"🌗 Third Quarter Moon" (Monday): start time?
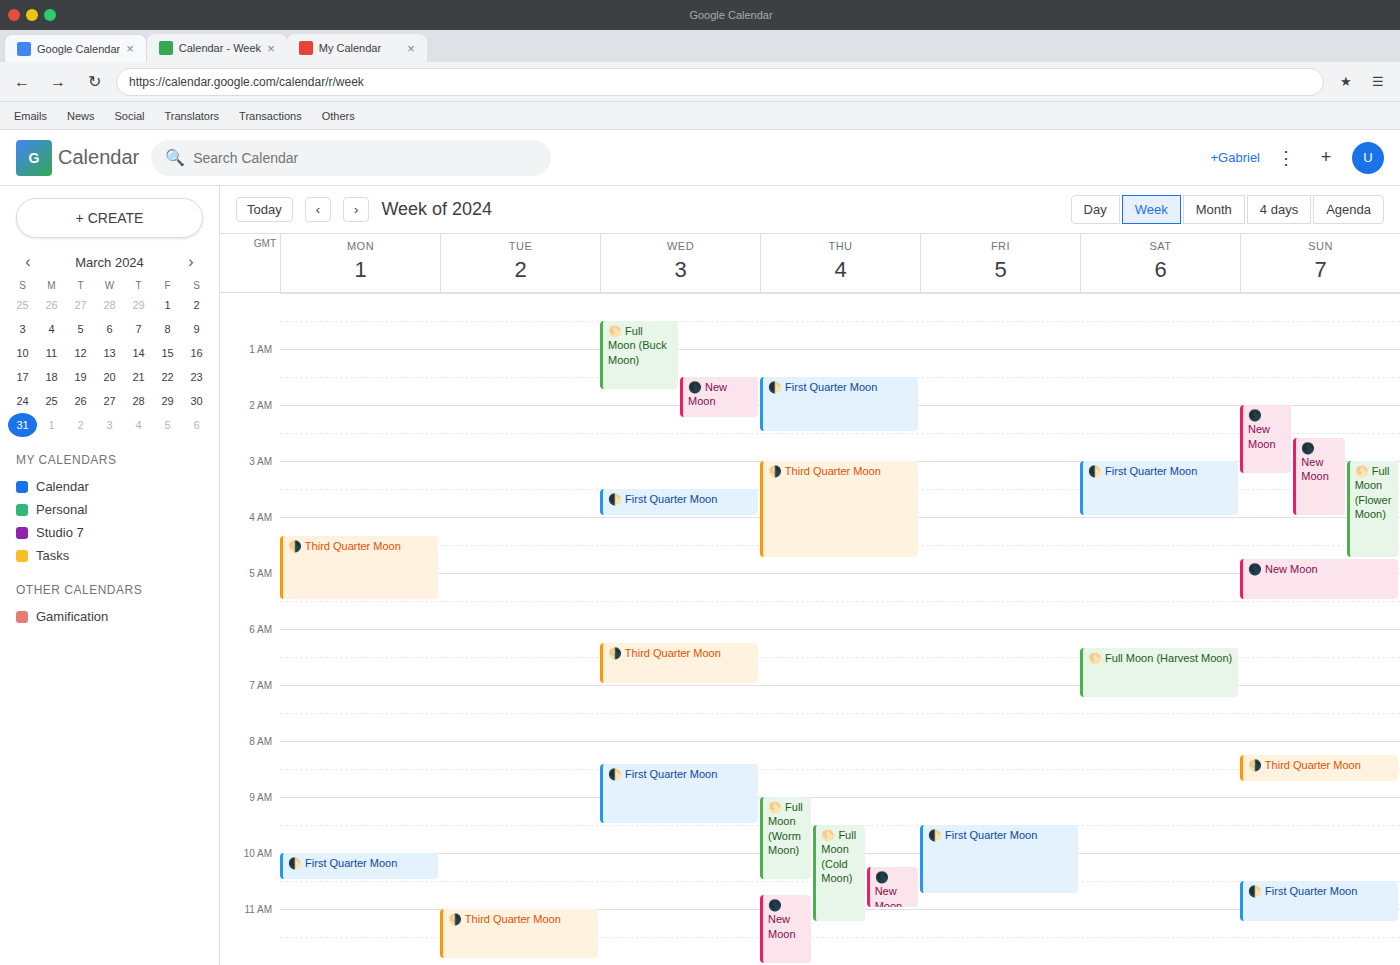
4:20 AM